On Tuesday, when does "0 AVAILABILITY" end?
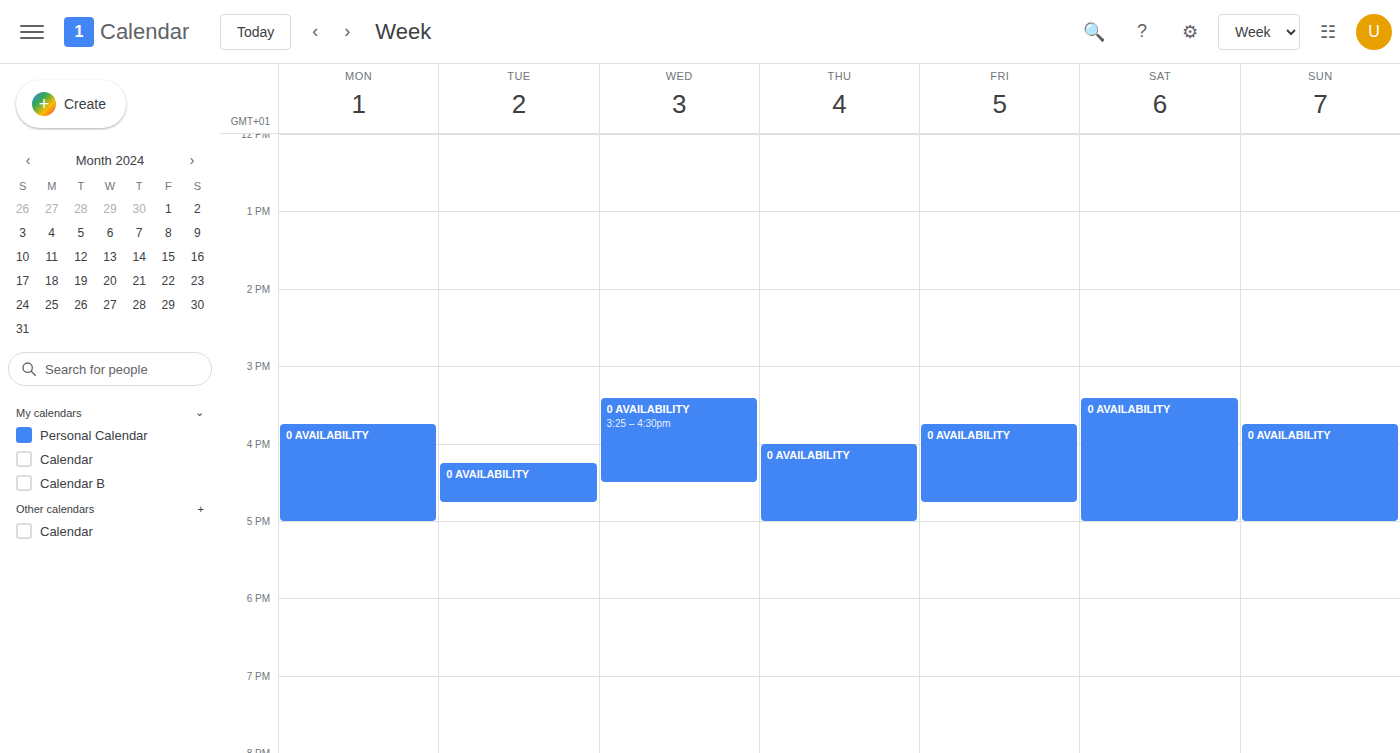
4:45 PM